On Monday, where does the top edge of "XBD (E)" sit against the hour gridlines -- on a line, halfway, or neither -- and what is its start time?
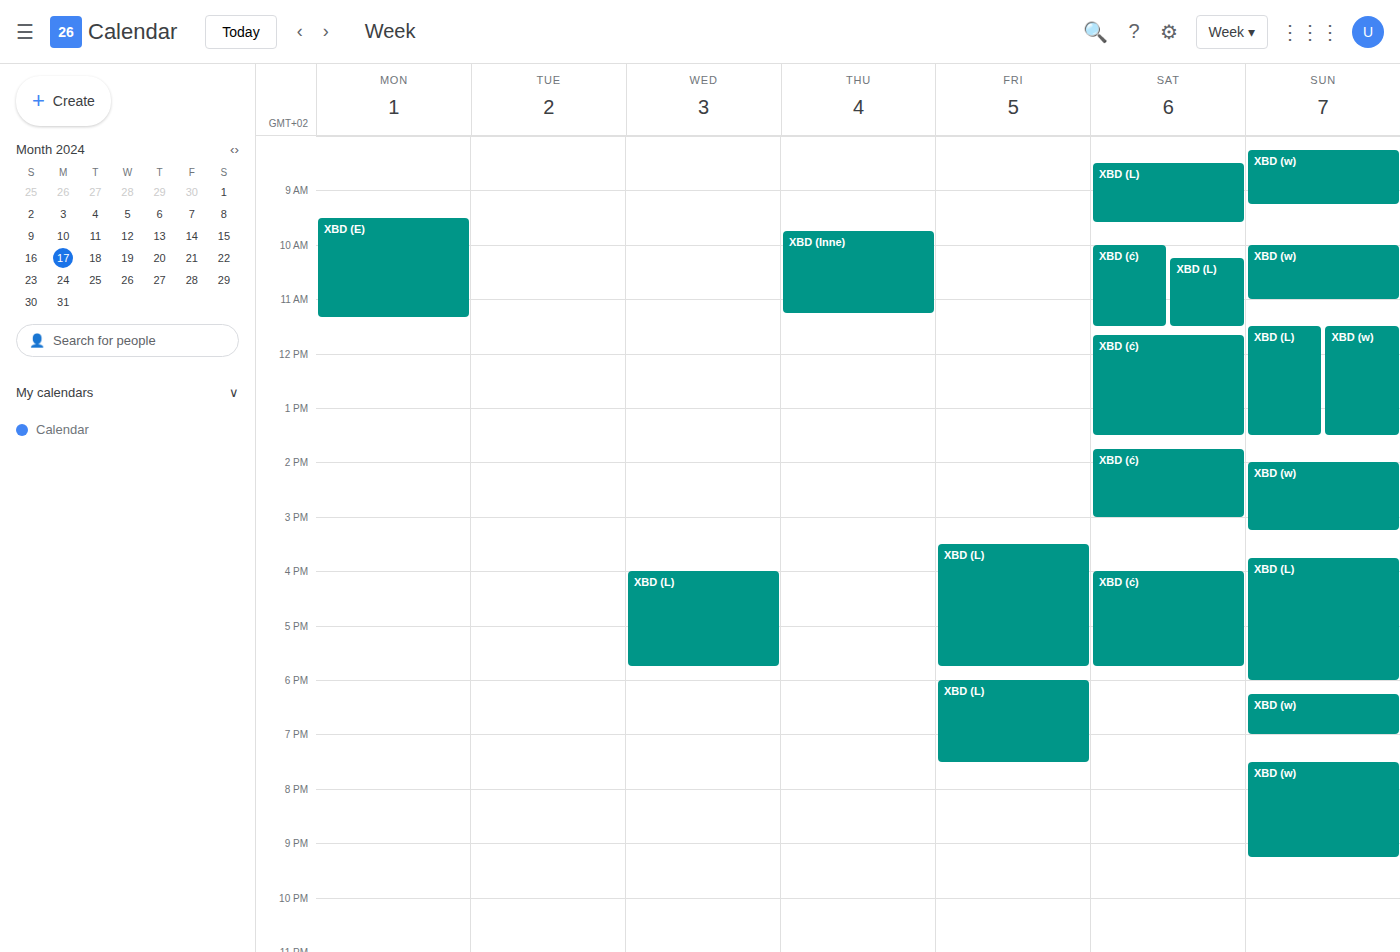
9:30 AM -- halfway between the 9 AM and 10 AM lines.